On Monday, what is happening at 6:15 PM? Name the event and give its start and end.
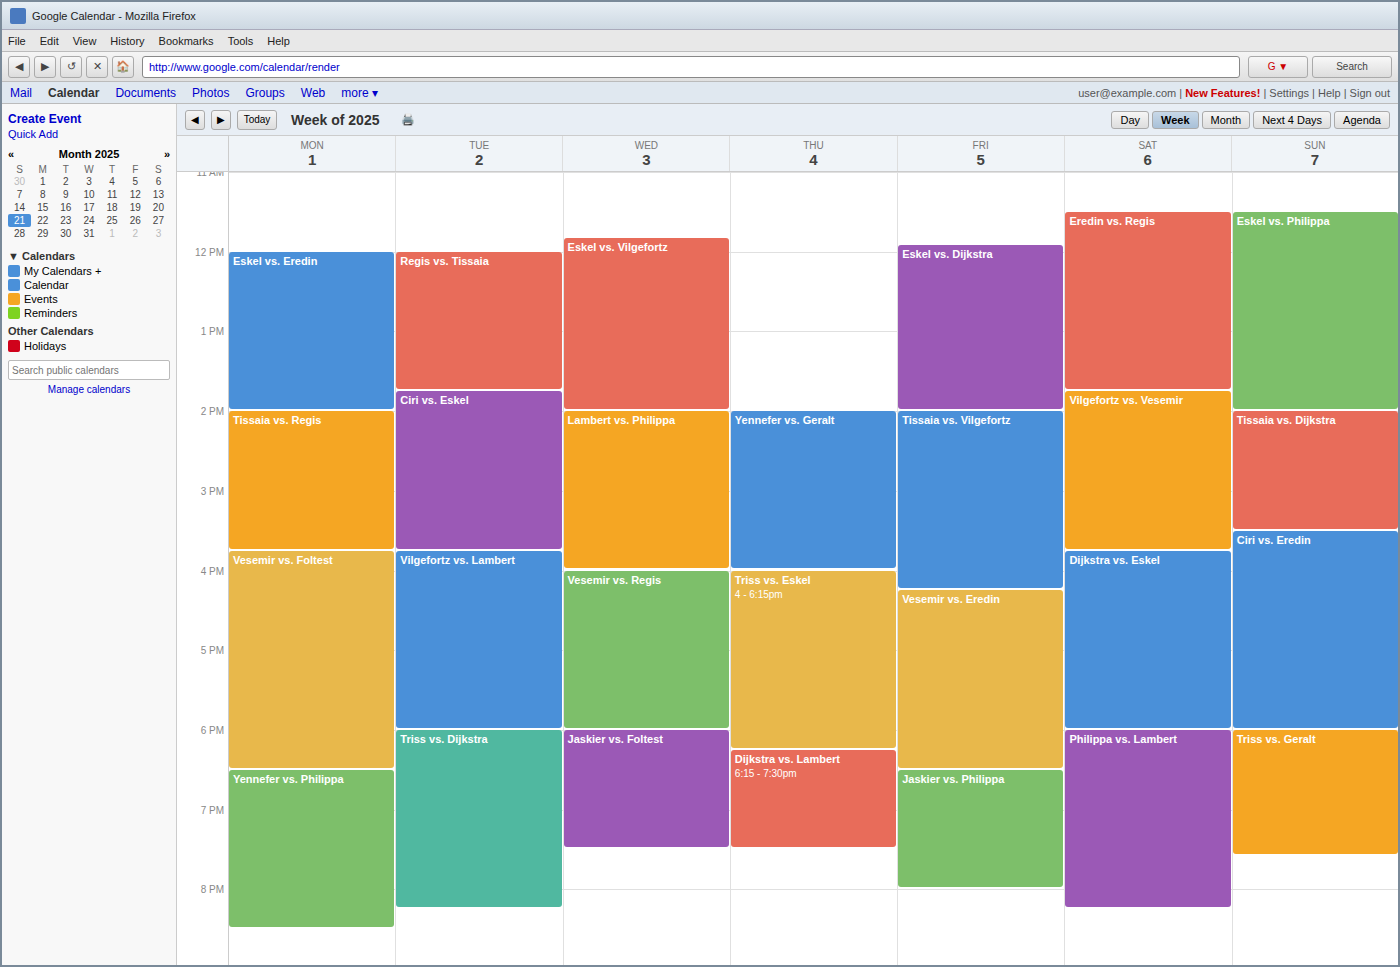
"Vesemir vs. Foltest", 3:45 PM to 6:30 PM